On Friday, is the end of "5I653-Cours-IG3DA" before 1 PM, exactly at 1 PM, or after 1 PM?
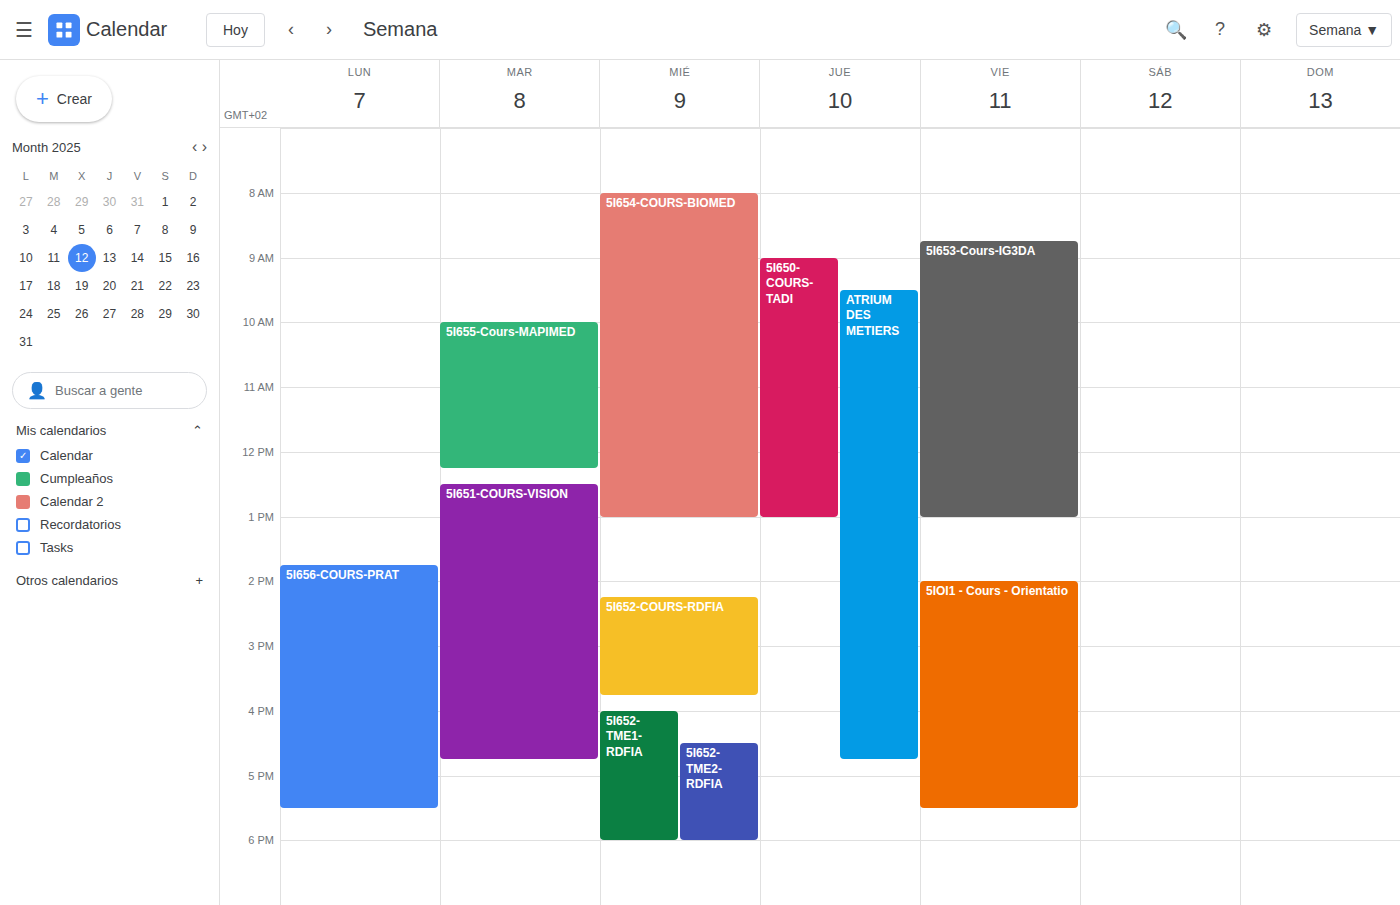
1:00 PM -- exactly at 1 PM, on the 1 PM line.